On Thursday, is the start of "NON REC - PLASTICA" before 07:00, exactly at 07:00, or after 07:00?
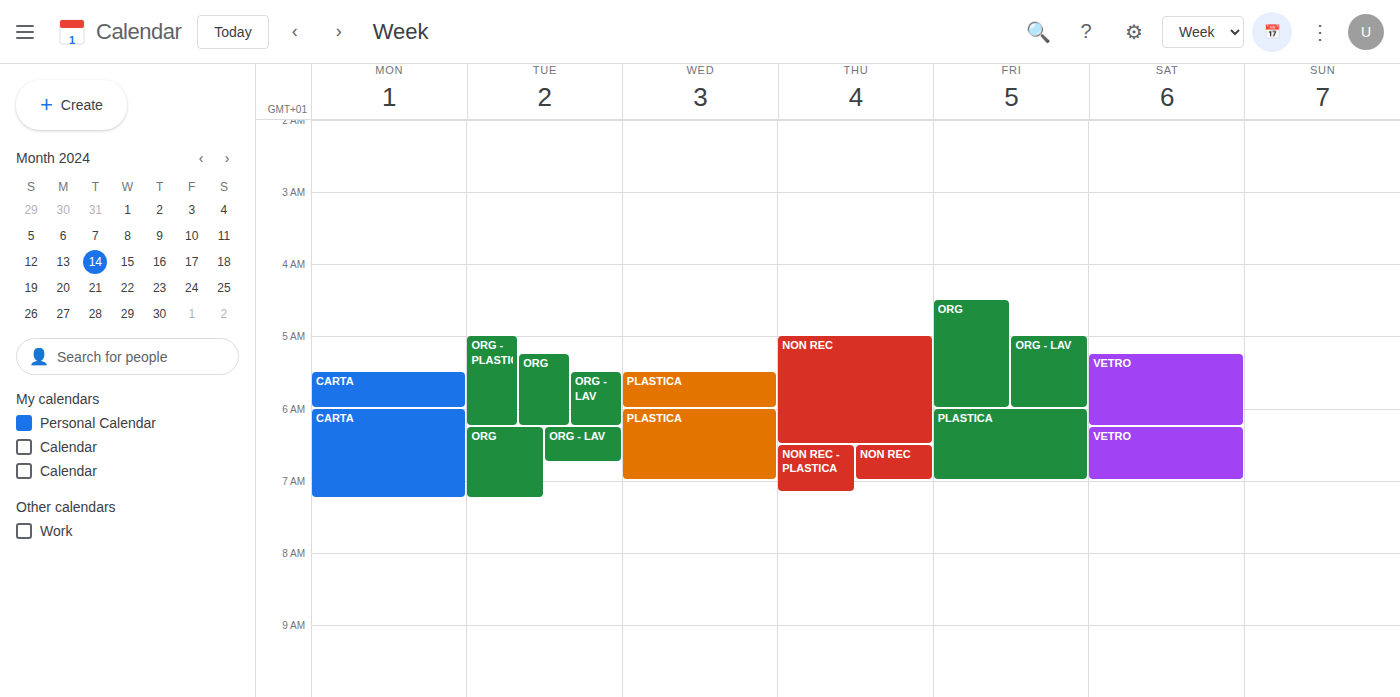
06:30 -- before 07:00, 30 minutes above the 07:00 line.